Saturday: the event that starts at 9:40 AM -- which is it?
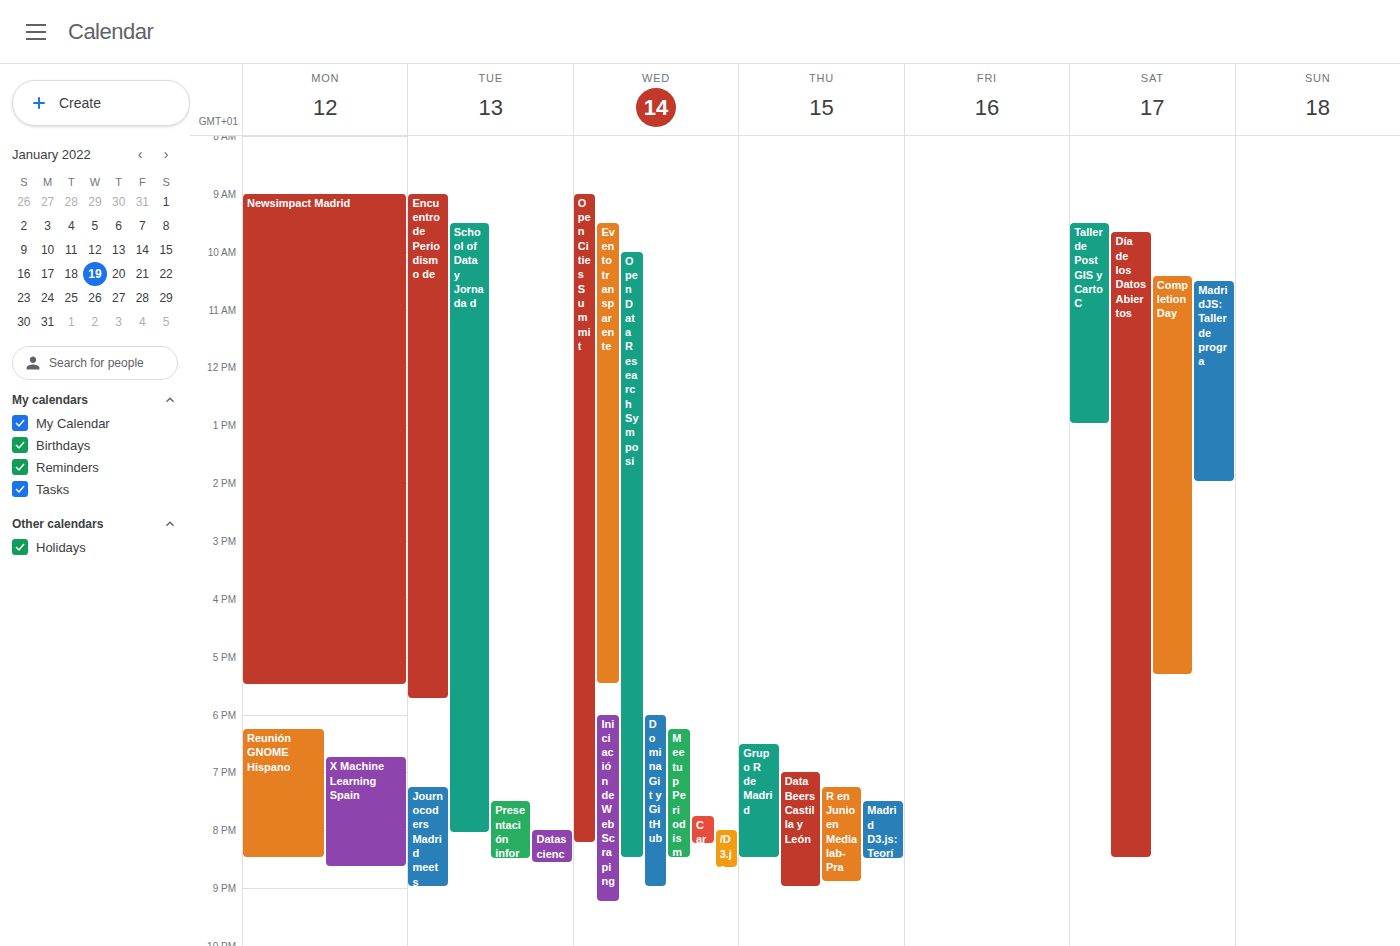
"Día de los Datos Abiertos"